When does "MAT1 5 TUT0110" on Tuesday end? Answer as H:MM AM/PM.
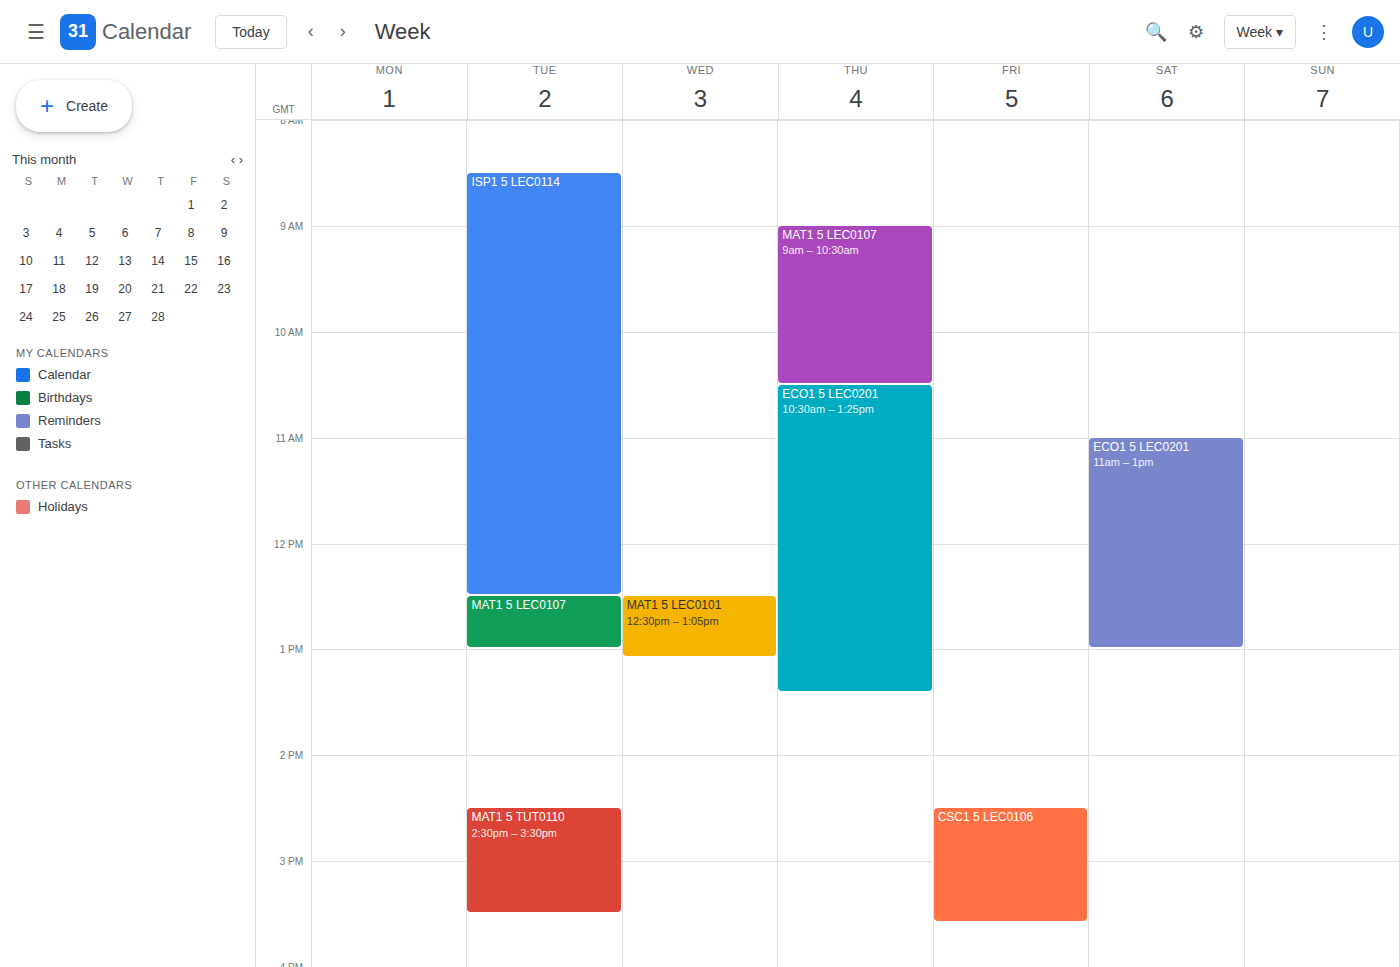
3:30 PM